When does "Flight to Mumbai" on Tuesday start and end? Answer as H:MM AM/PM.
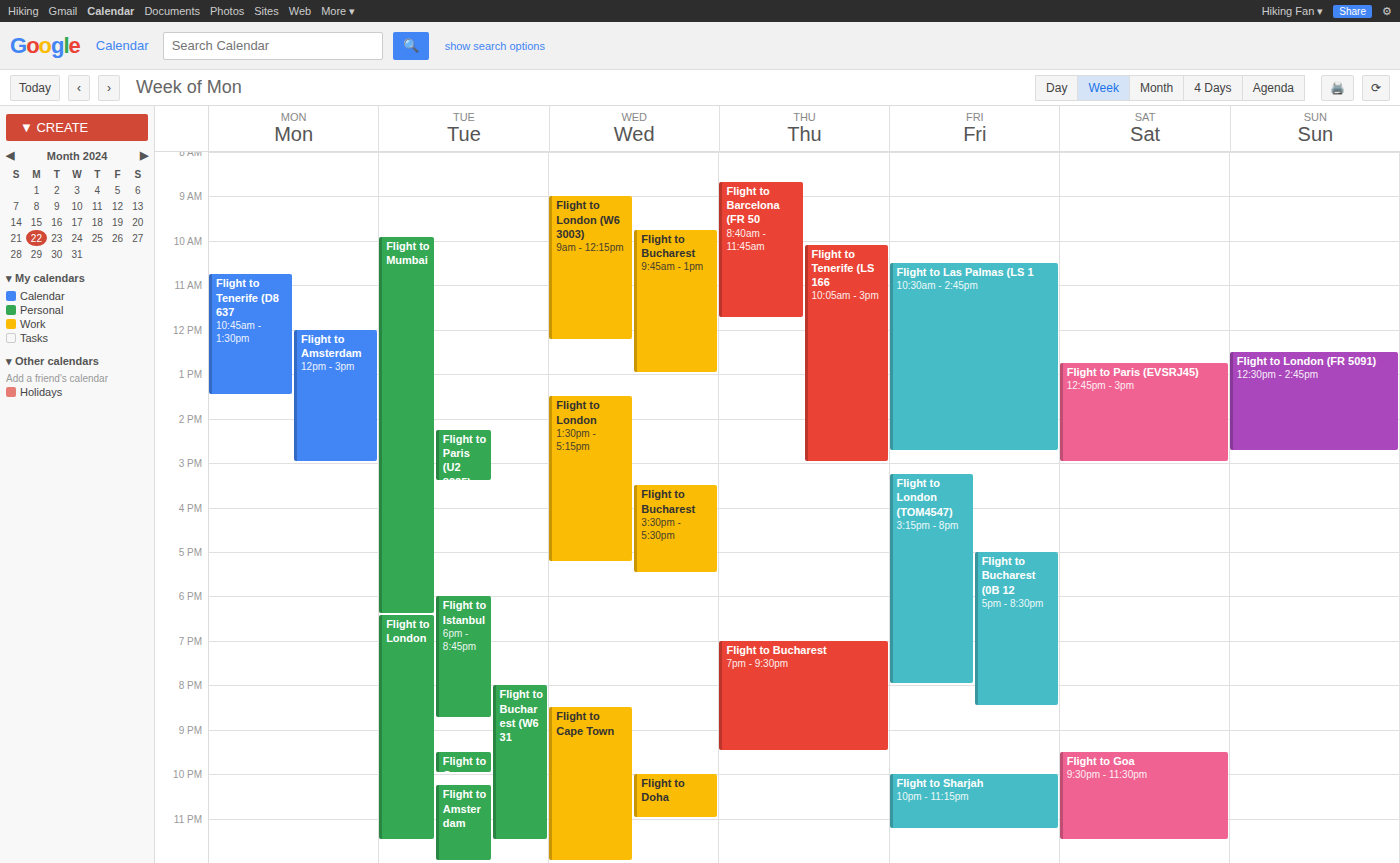
9:55 AM to 6:25 PM